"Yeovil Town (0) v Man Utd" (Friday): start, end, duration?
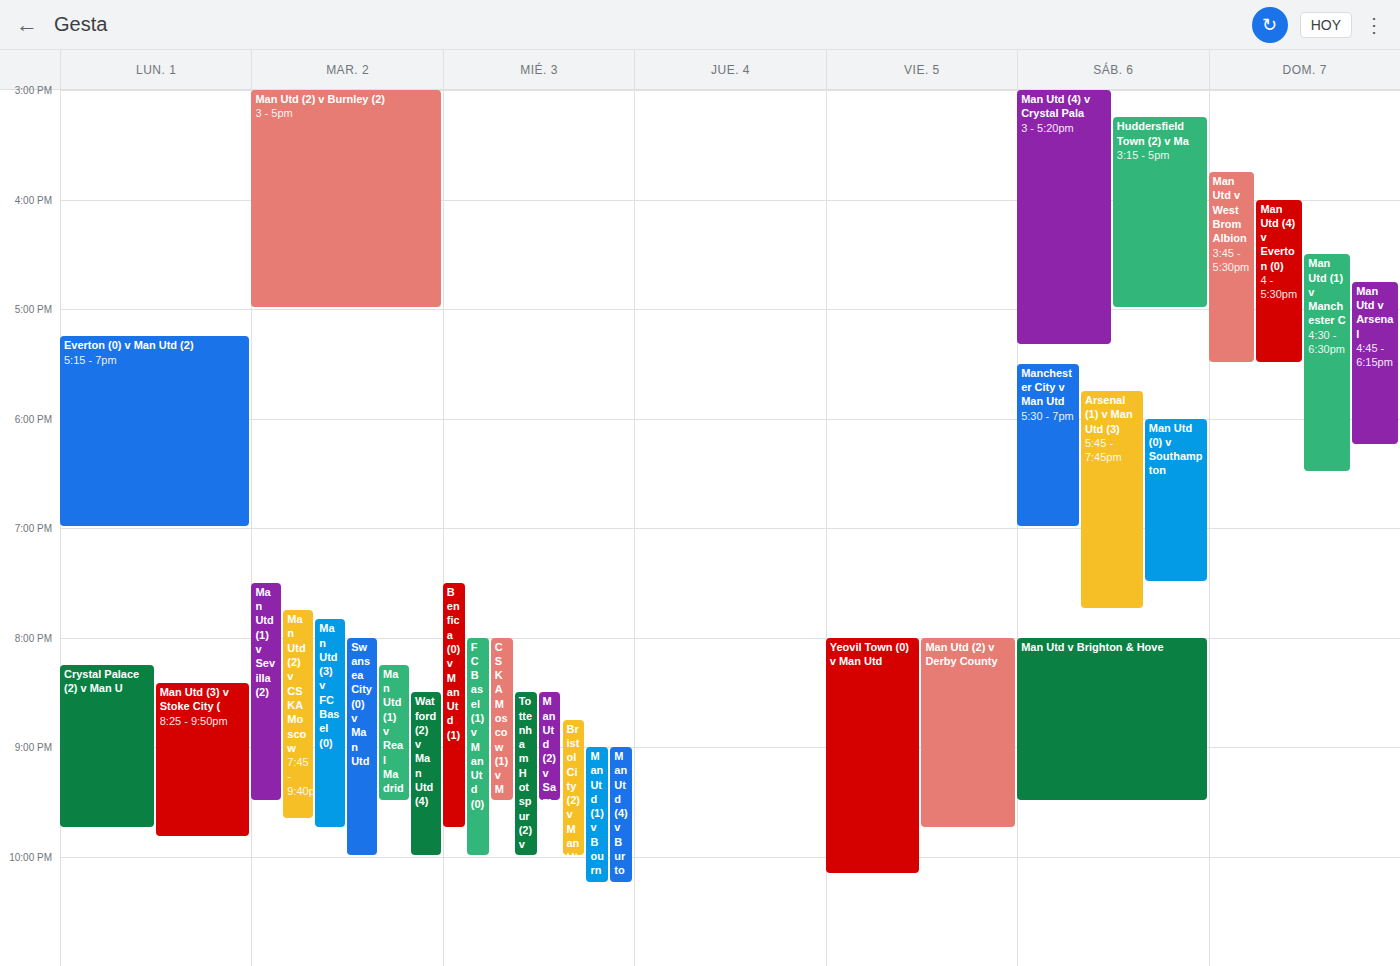
8:00 PM to 10:10 PM, 2 hours 10 minutes